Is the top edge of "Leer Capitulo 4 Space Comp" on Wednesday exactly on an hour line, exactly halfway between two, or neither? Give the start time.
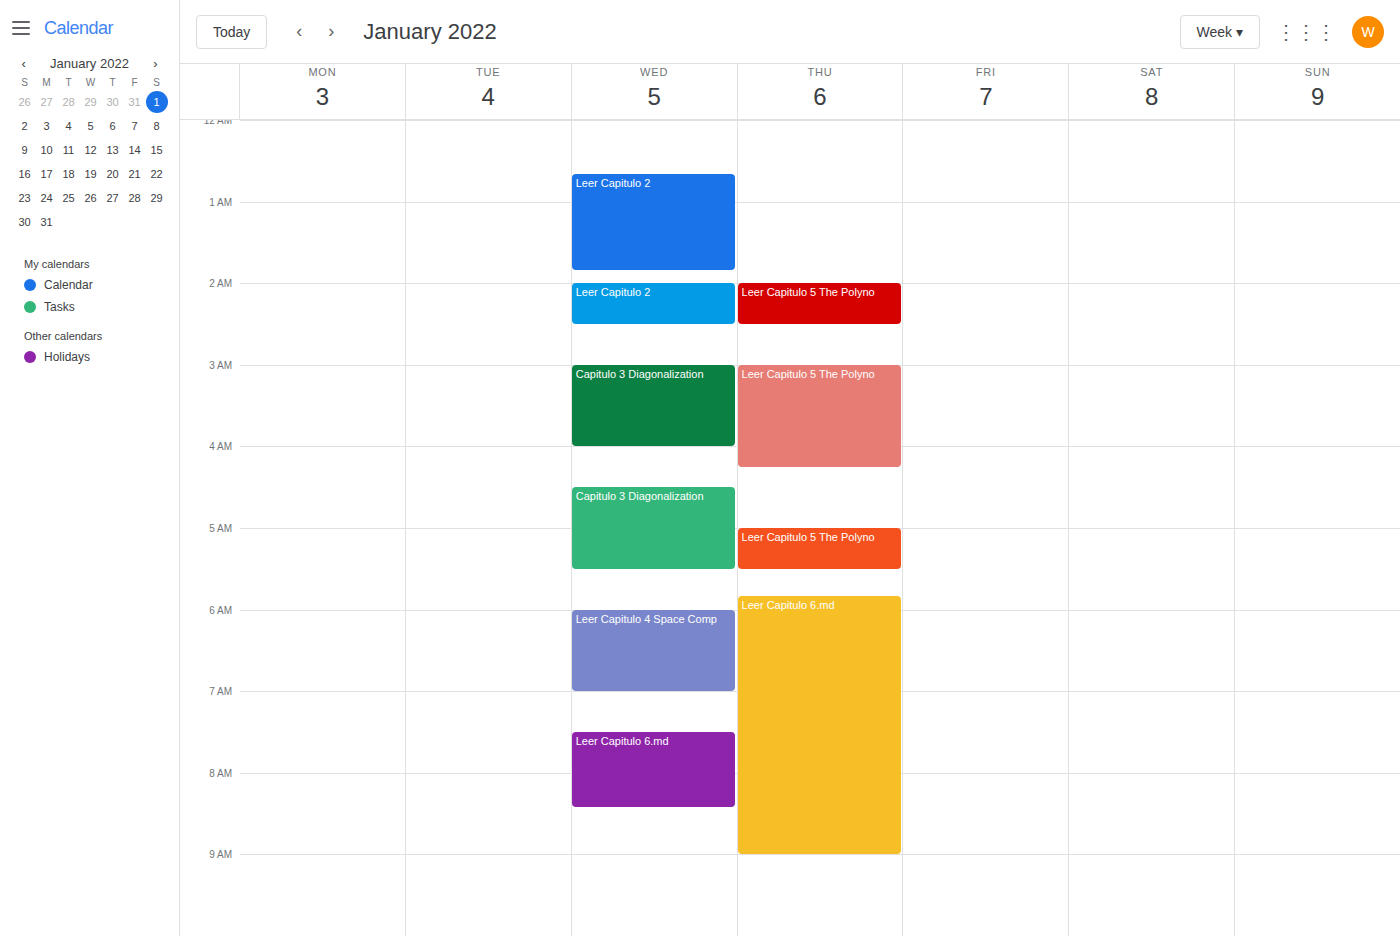
6:00 AM -- exactly on the 6 AM line.